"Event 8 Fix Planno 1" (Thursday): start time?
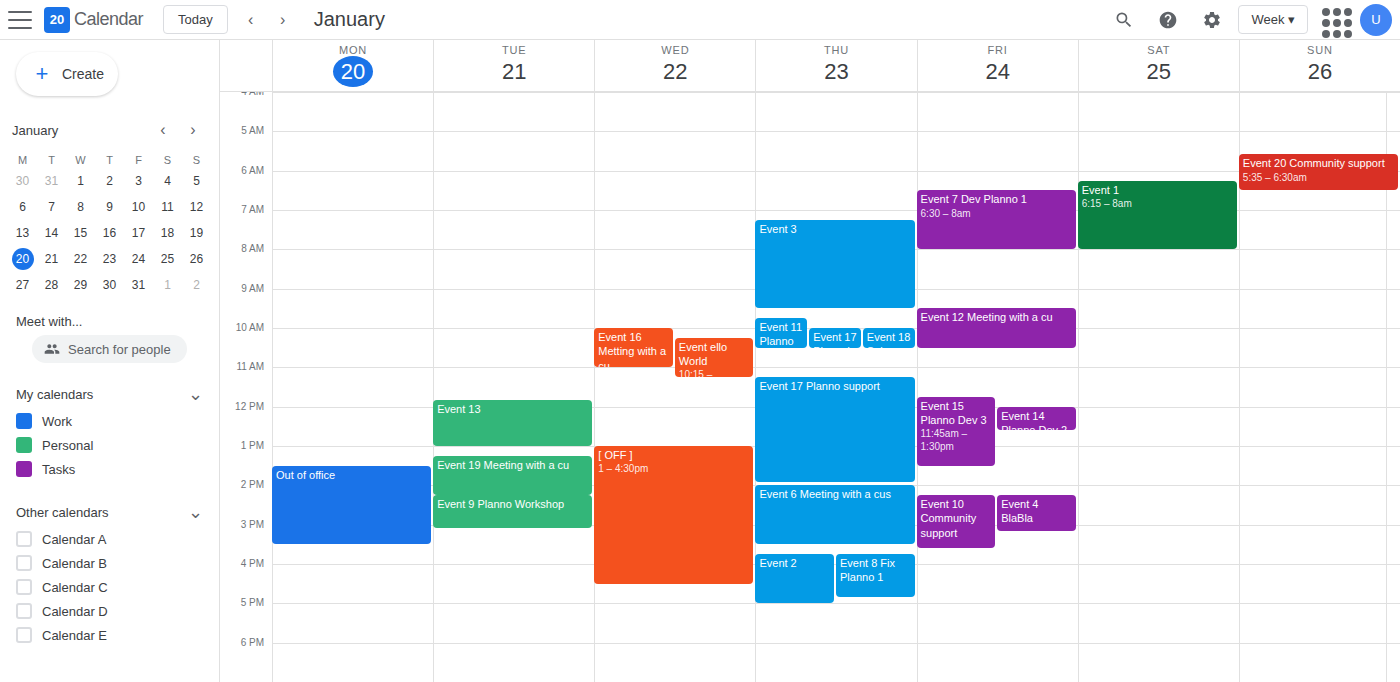
3:45 PM